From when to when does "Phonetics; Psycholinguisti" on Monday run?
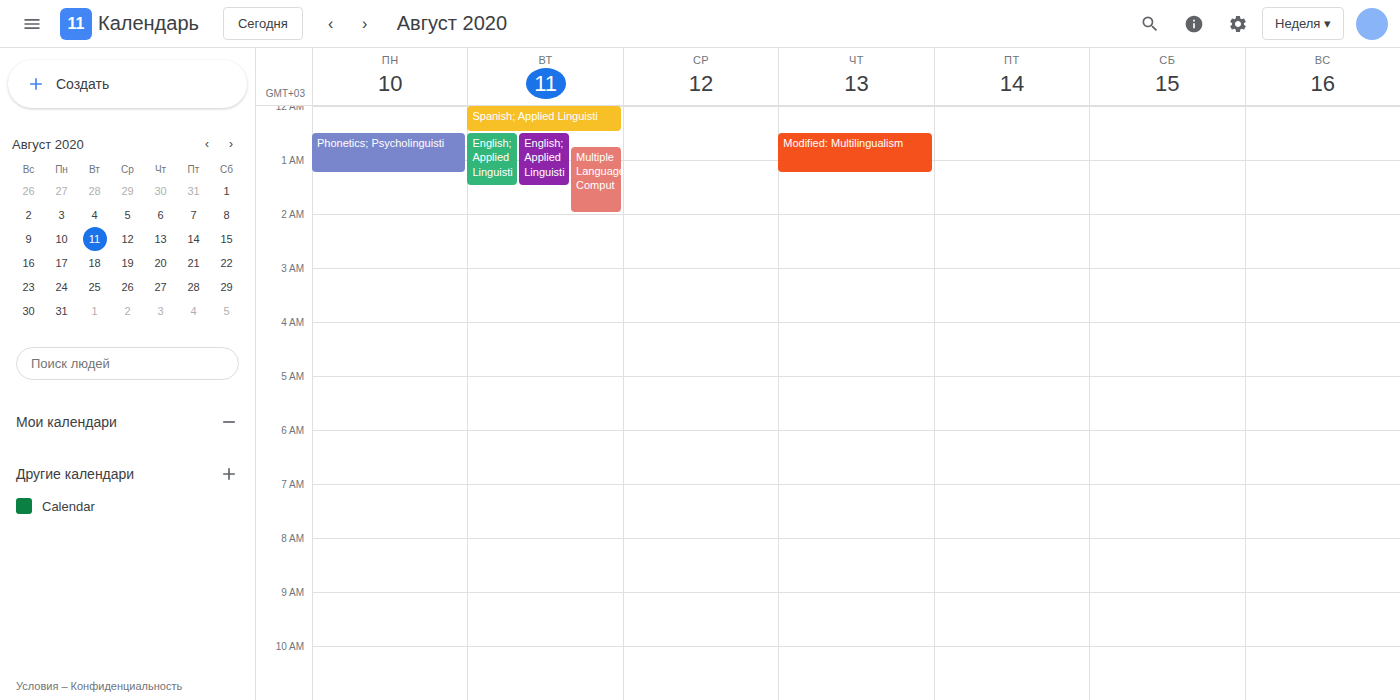
12:30 AM to 1:15 AM